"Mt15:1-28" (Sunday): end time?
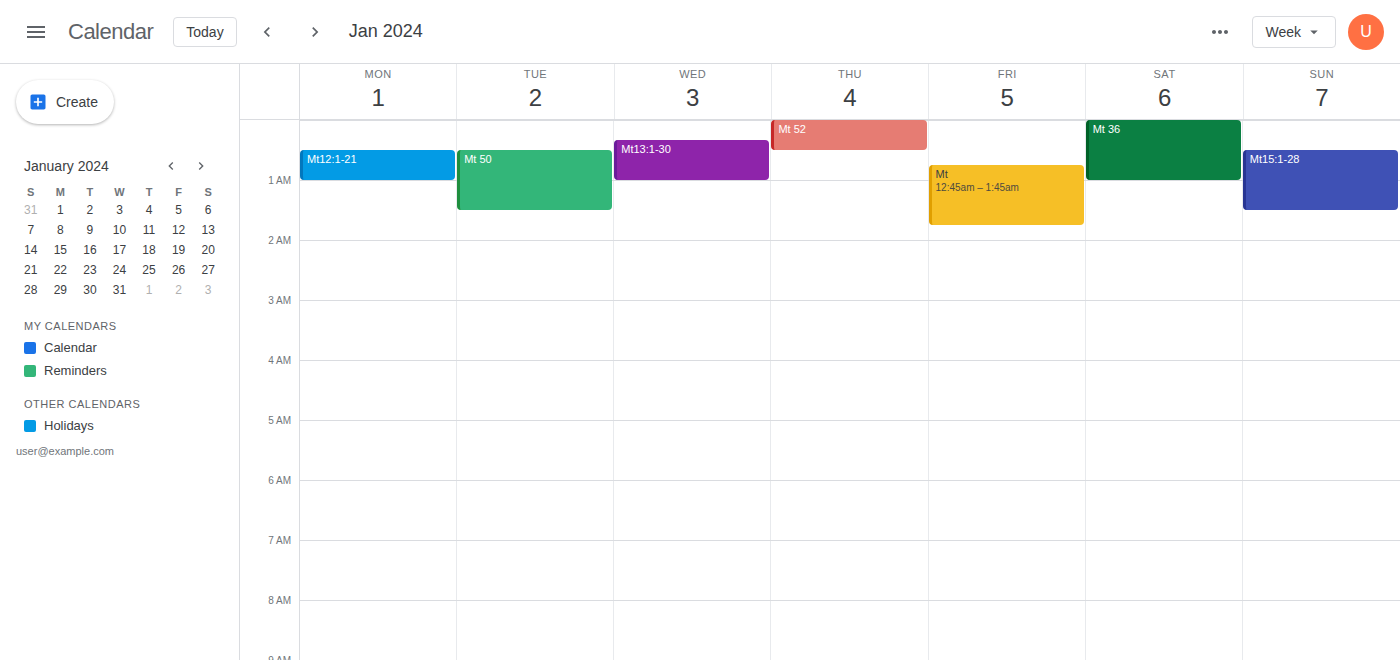
1:30 AM